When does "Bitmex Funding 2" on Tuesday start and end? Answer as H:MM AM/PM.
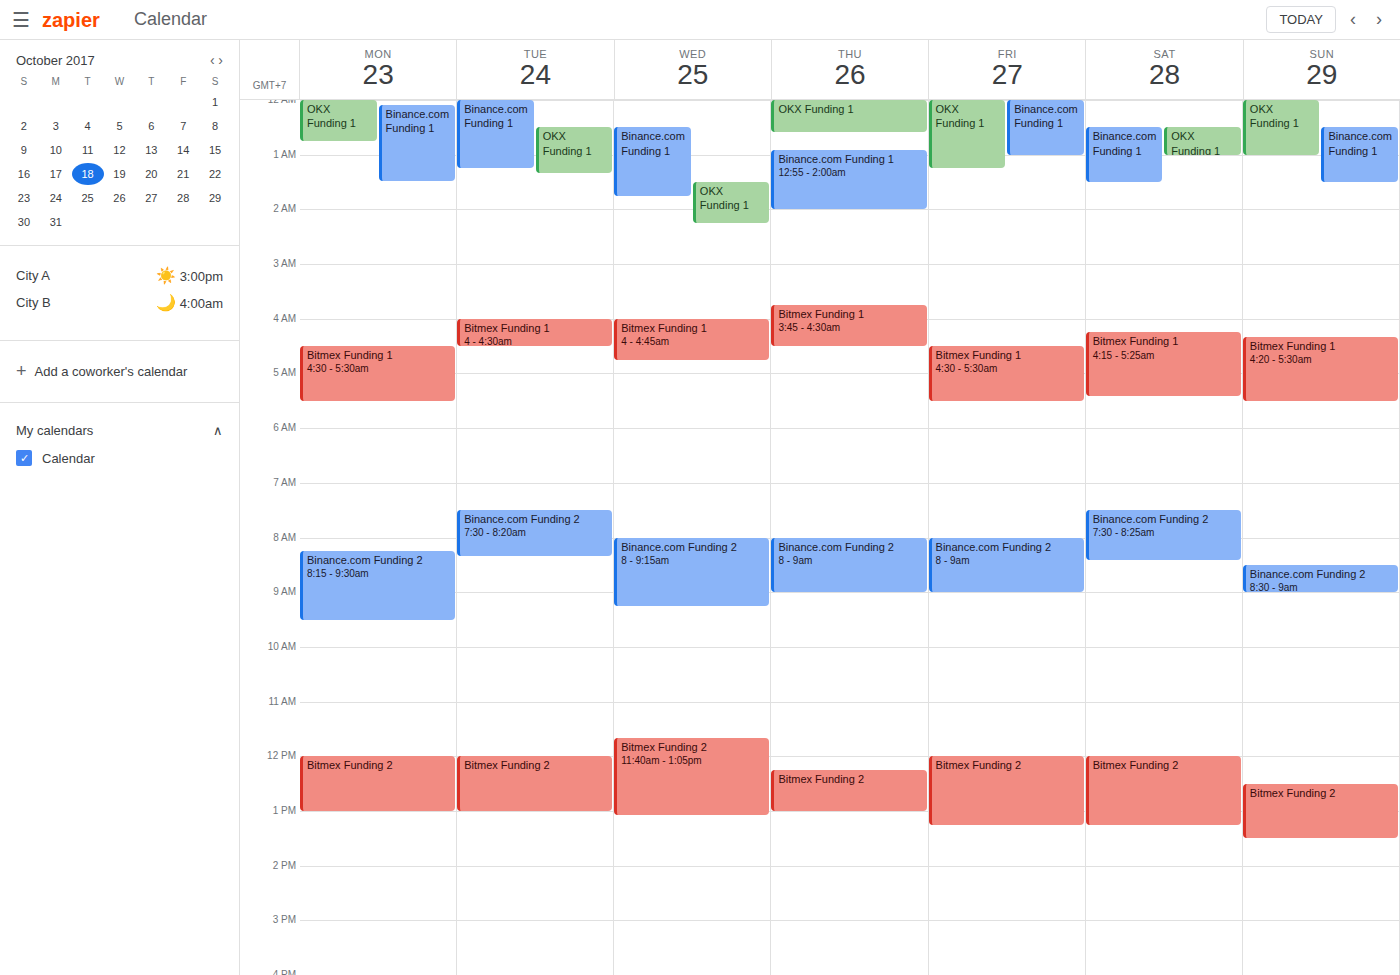
12:00 PM to 1:00 PM